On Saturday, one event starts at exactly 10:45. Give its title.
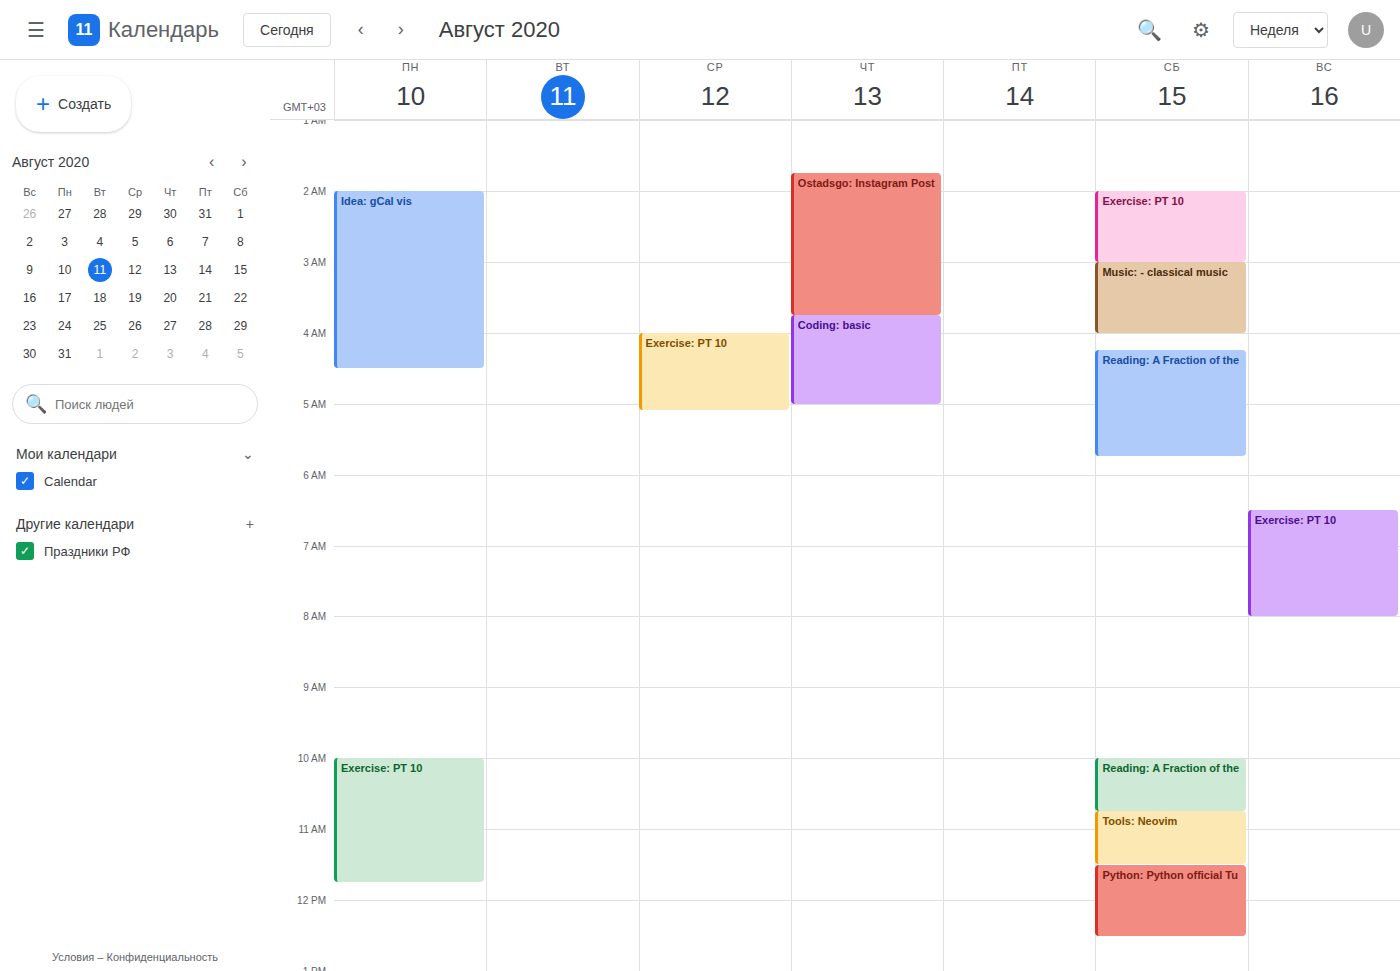
"Tools: Neovim"